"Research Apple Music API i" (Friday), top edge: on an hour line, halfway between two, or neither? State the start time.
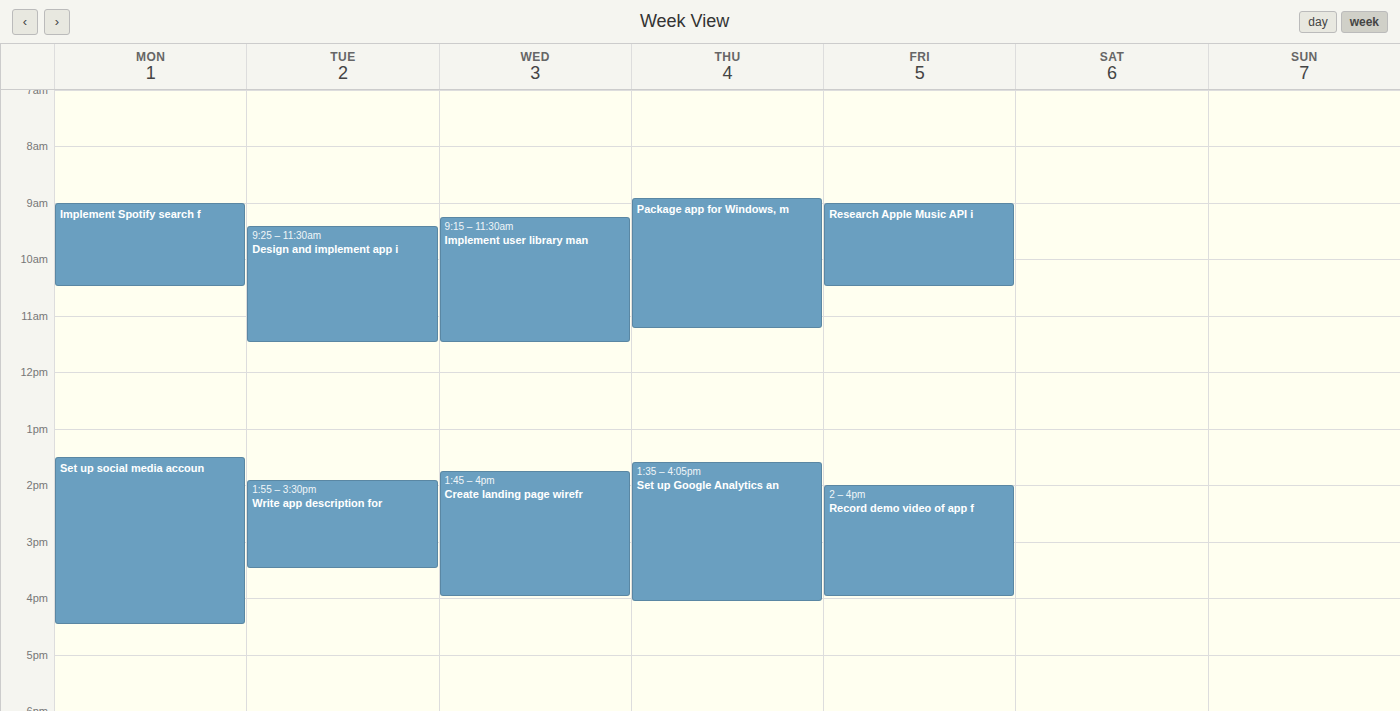
9:00 AM -- exactly on the 9 AM line.